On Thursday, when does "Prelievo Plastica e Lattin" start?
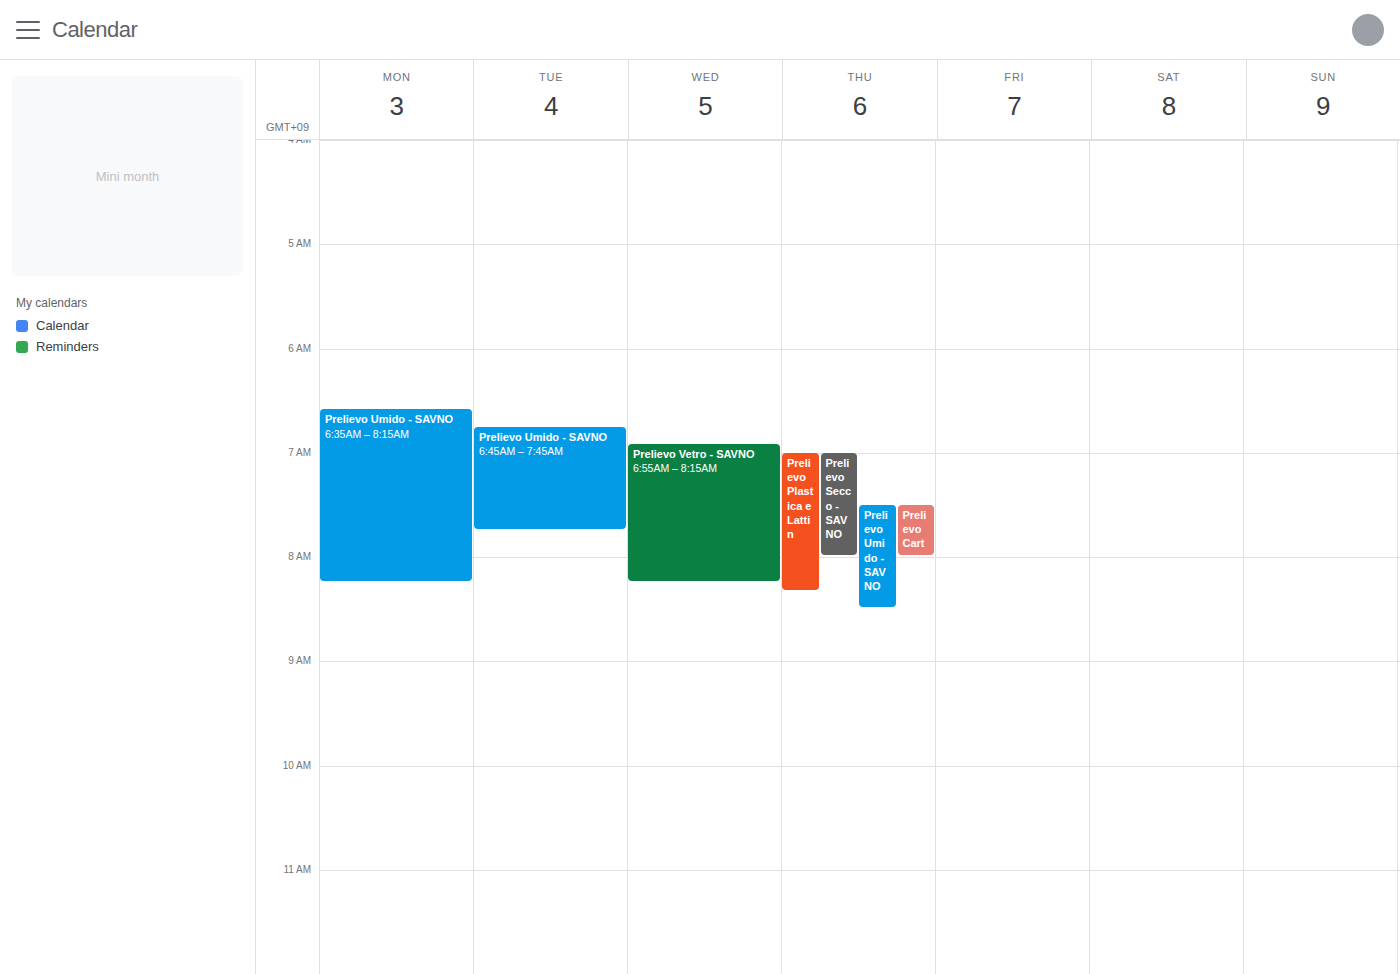
07:00